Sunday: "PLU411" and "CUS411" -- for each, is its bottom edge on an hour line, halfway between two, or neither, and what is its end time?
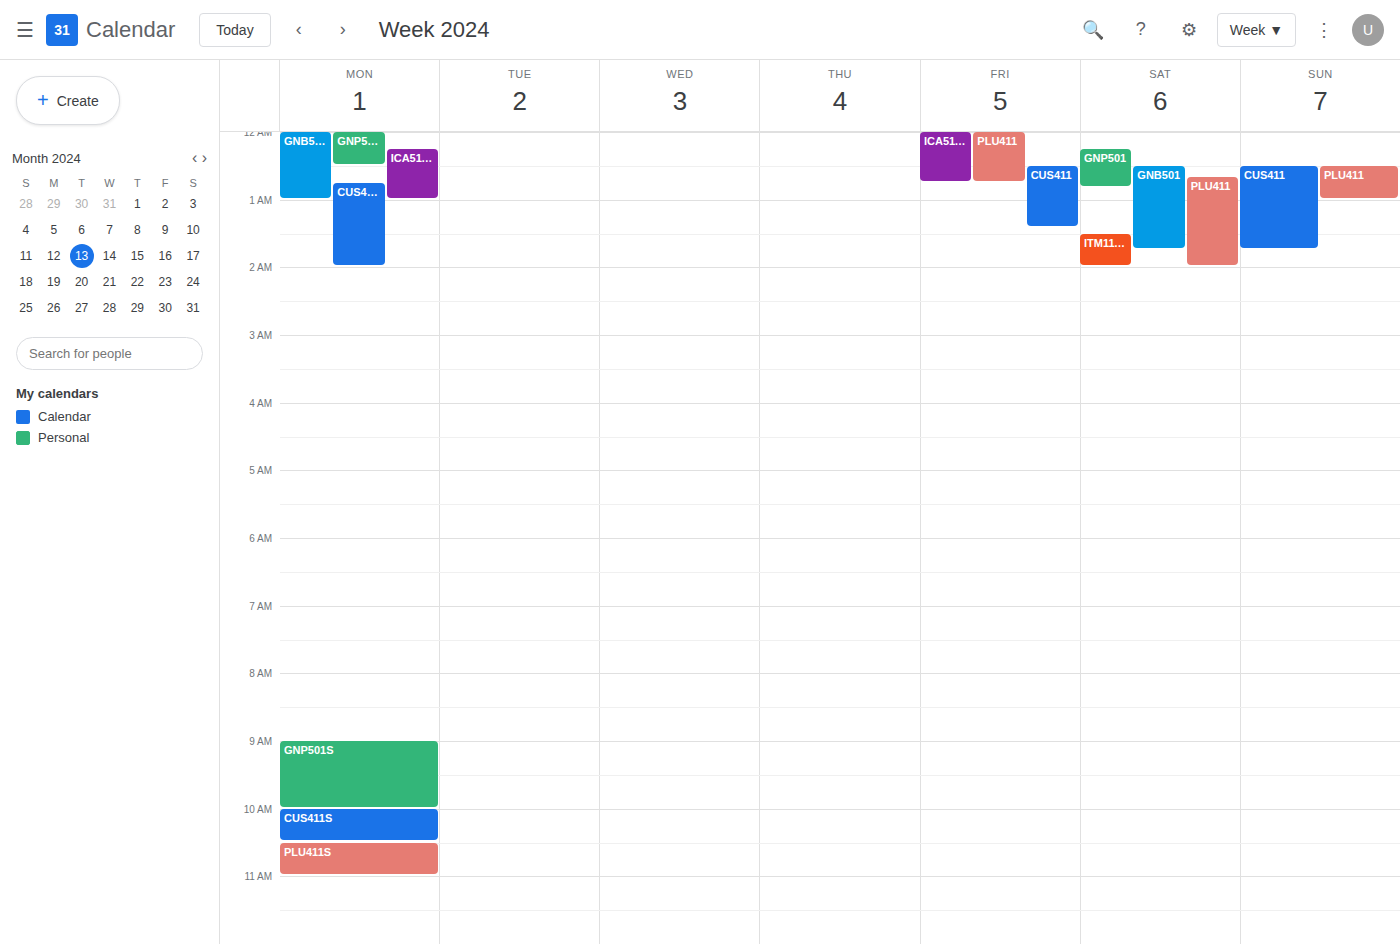
"PLU411": 1:00 AM, exactly on the 1 AM line. "CUS411": 1:45 AM, neither: three quarters of the way from the 1 AM line to the 2 AM line.